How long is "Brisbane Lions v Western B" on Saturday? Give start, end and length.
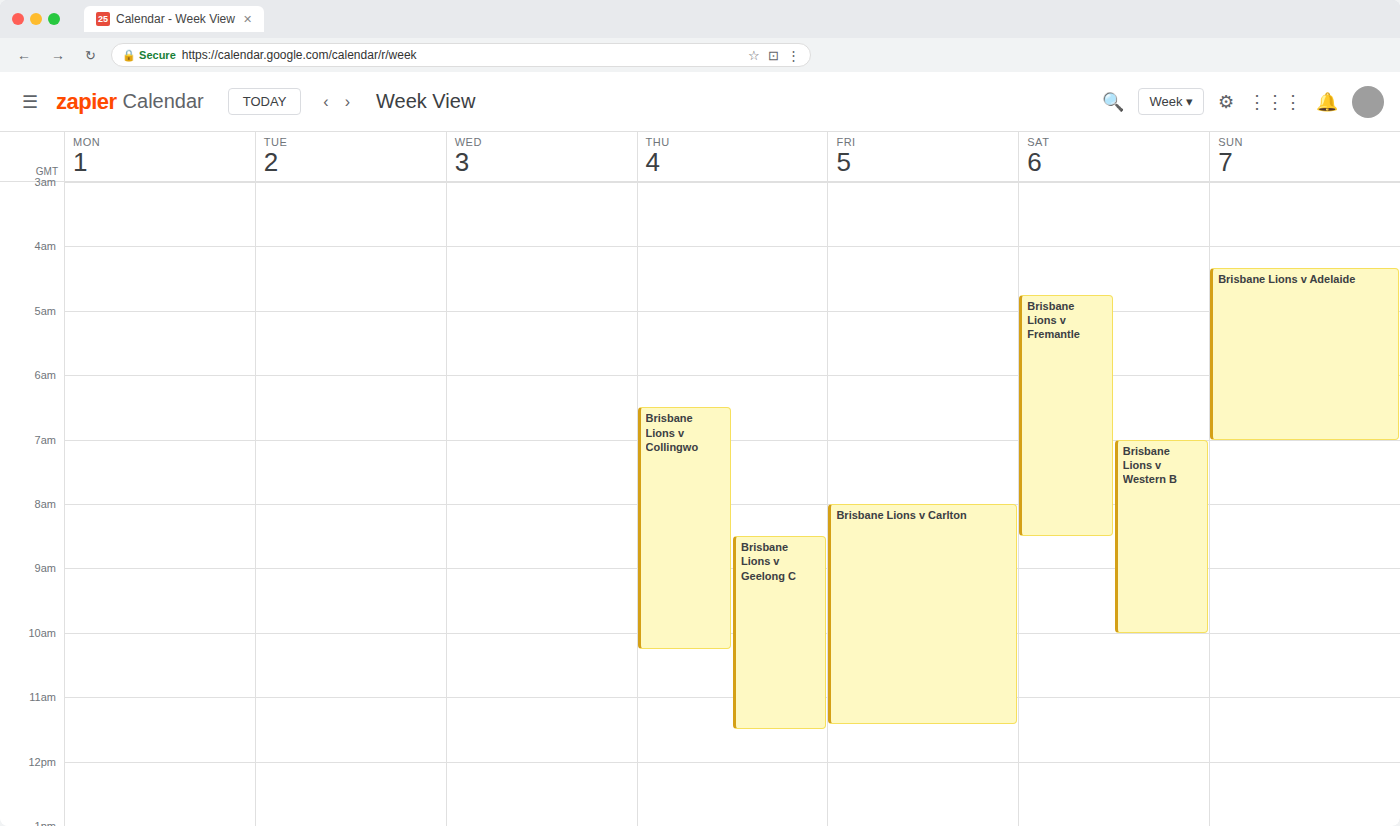
7:00 AM to 10:00 AM, 3 hours